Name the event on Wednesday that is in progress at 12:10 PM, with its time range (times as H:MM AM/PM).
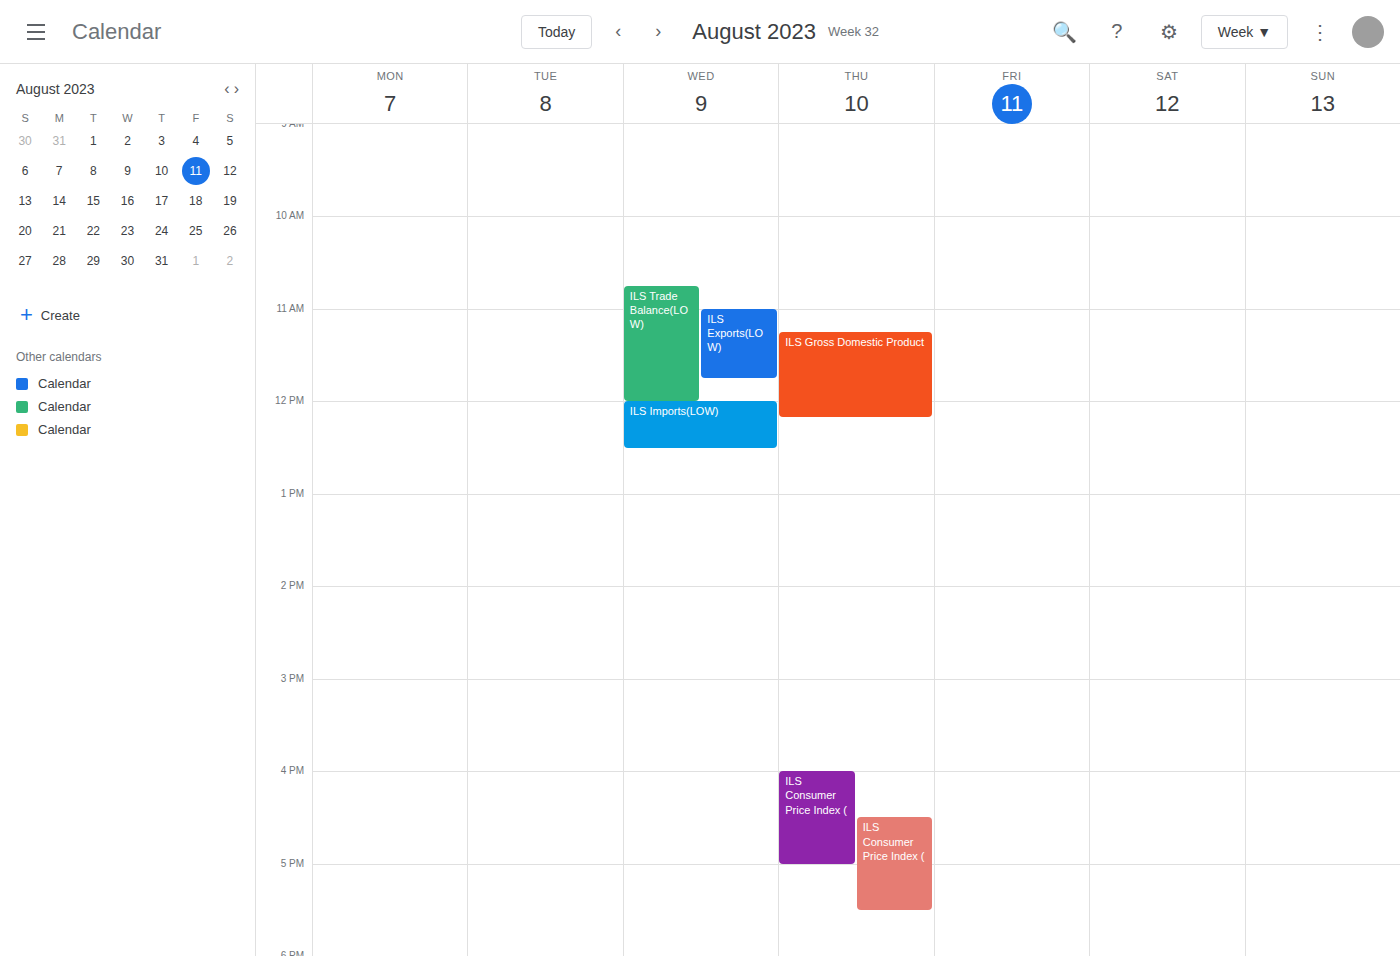
"ILS Imports(LOW)", 12:00 PM to 12:30 PM